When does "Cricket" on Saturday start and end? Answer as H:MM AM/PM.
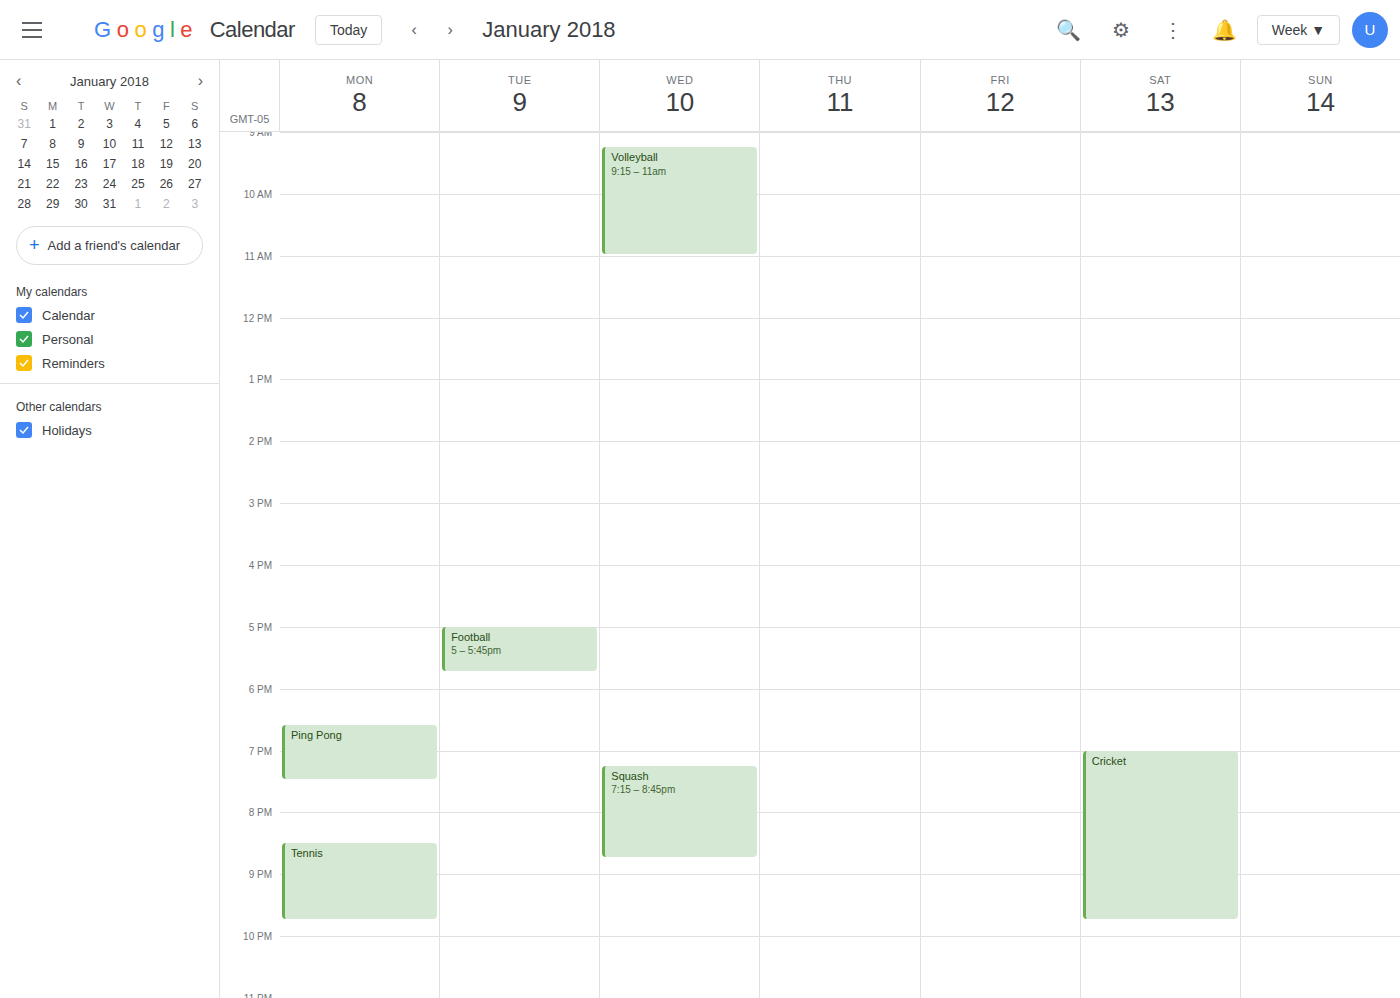
7:00 PM to 9:45 PM